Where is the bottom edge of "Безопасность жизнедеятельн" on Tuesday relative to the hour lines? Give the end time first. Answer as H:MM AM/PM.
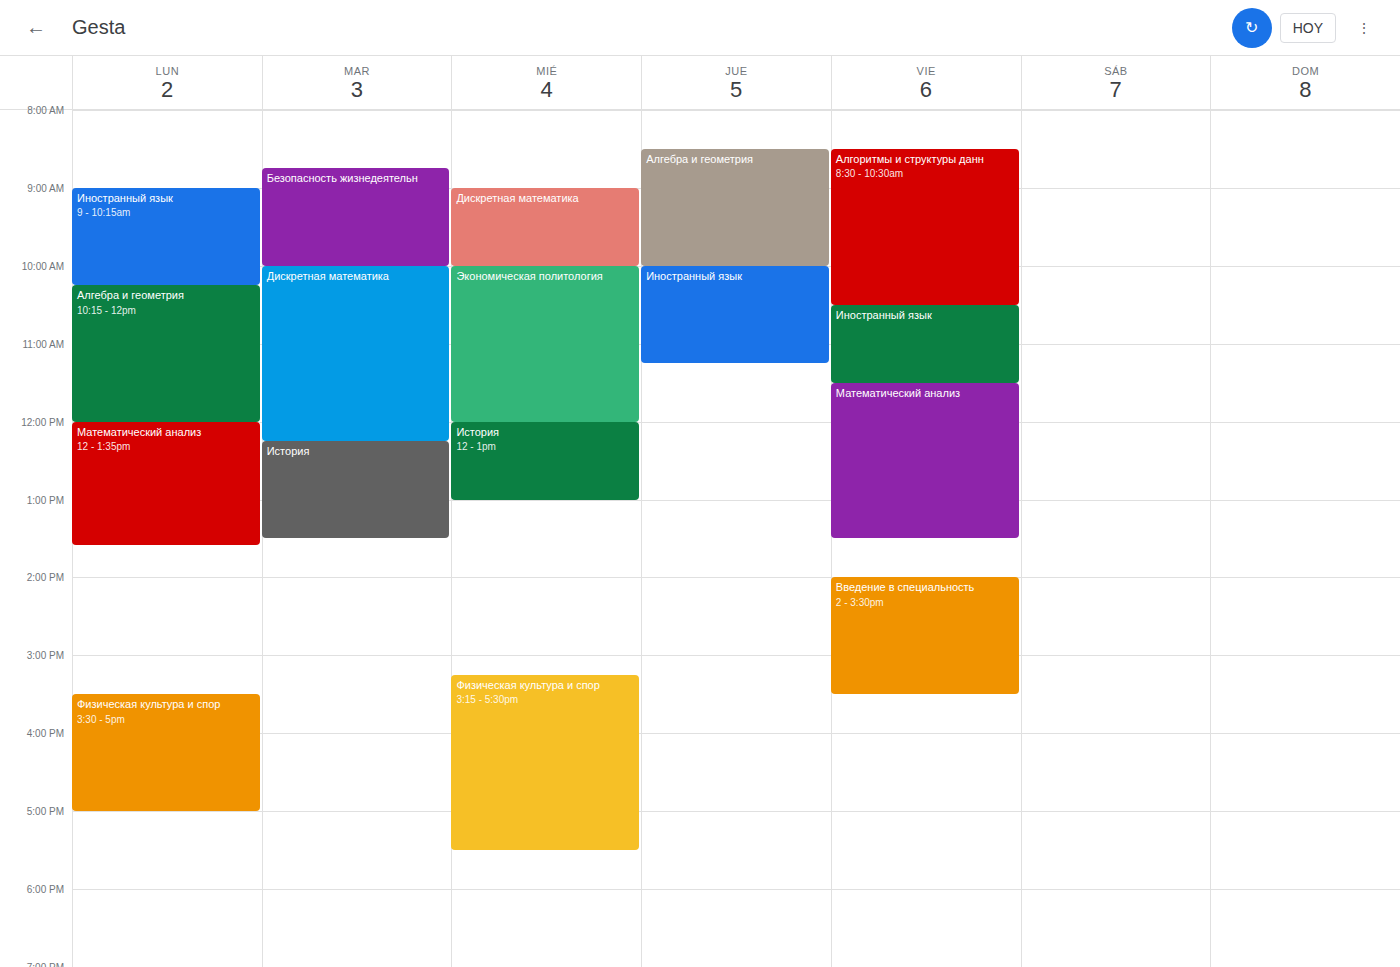
10:00 AM -- exactly on the 10 AM line.